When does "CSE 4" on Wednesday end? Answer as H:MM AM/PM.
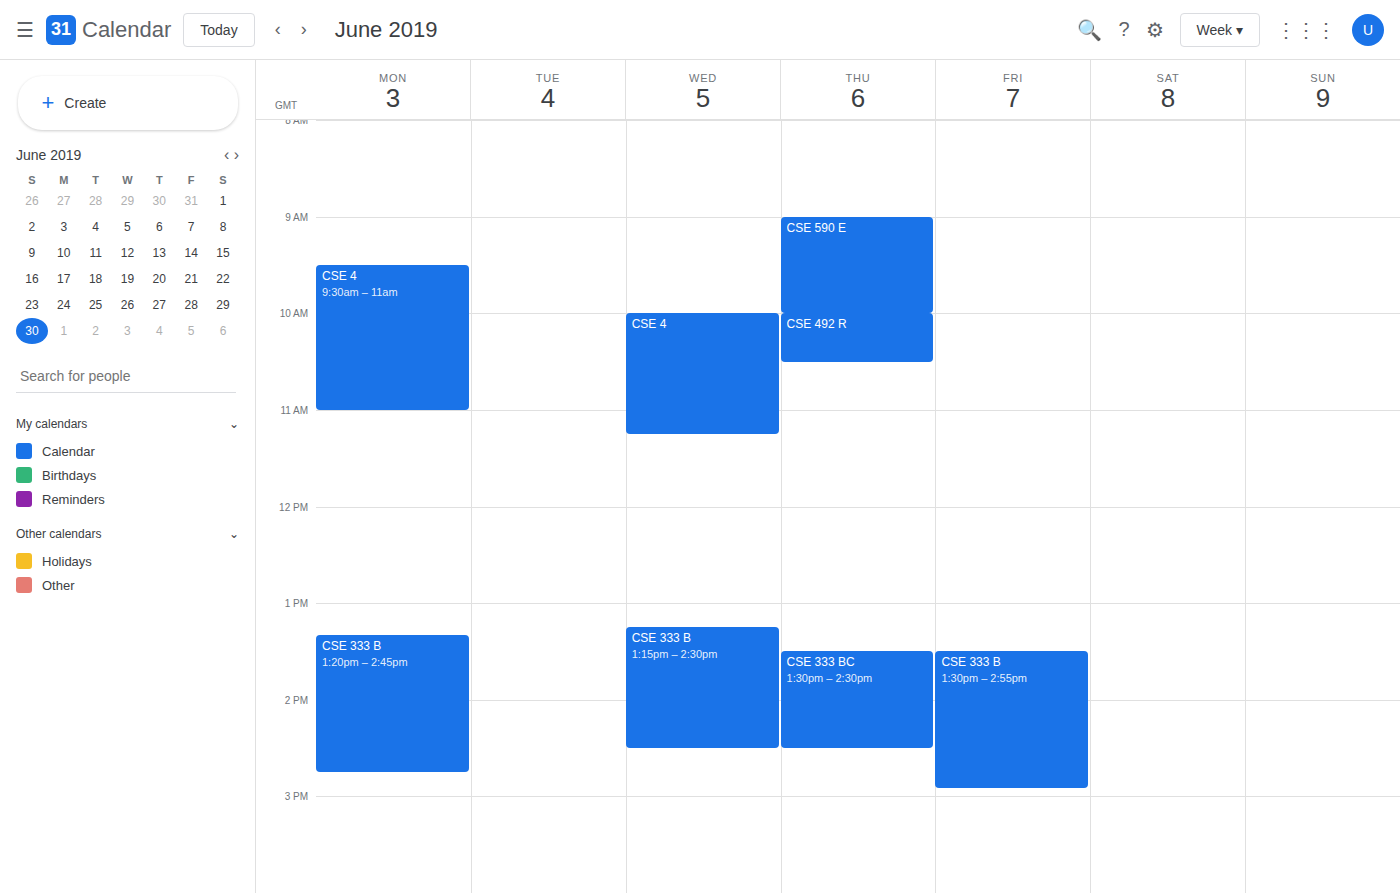
11:15 AM